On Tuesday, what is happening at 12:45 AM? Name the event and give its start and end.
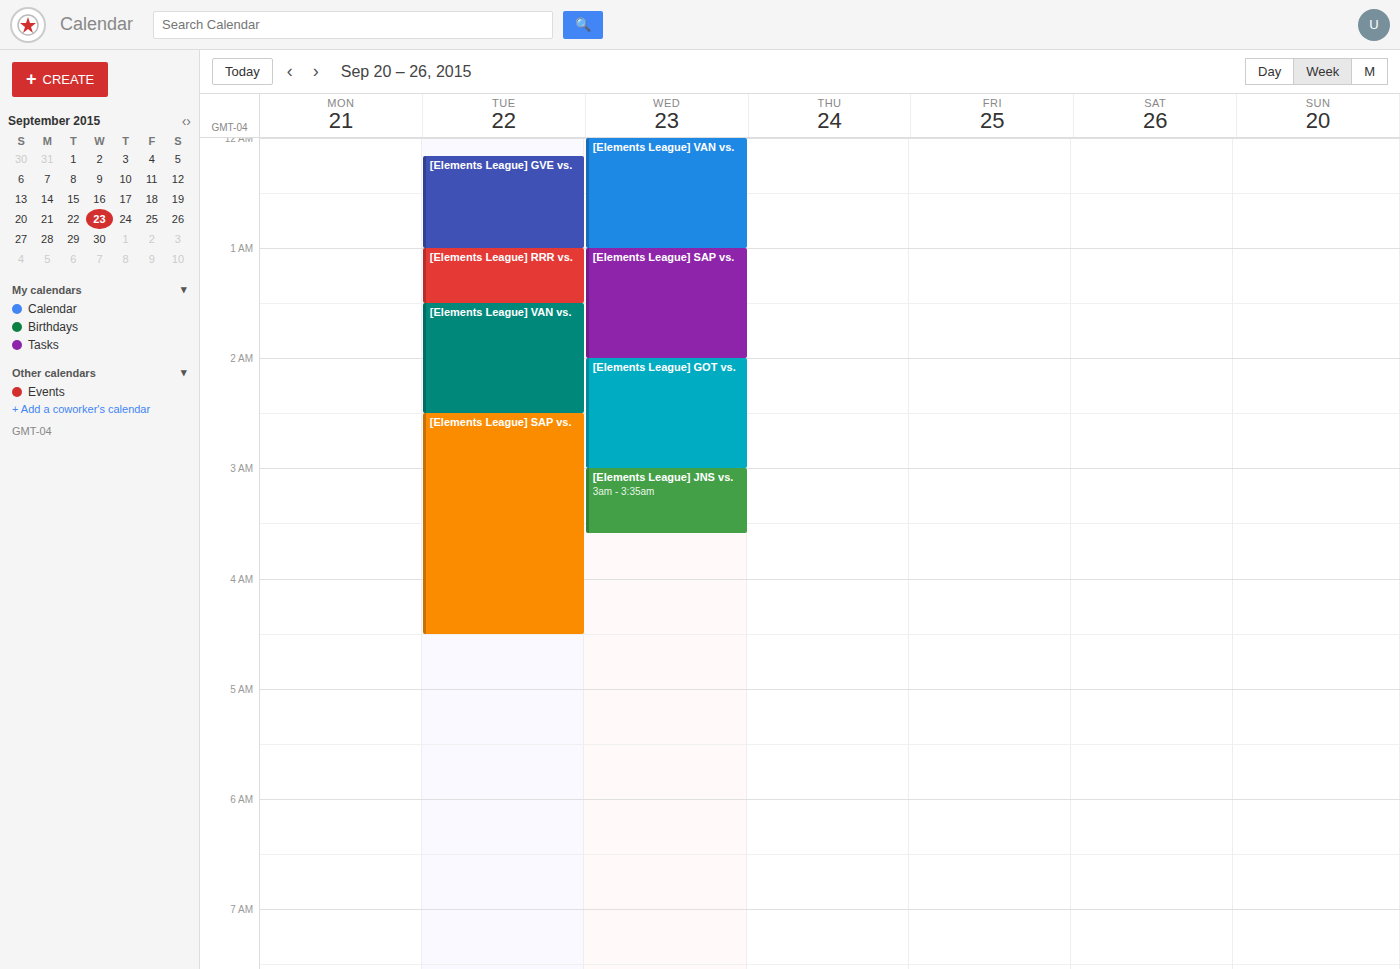
"[Elements League] GVE vs.", 12:10 AM to 1:00 AM